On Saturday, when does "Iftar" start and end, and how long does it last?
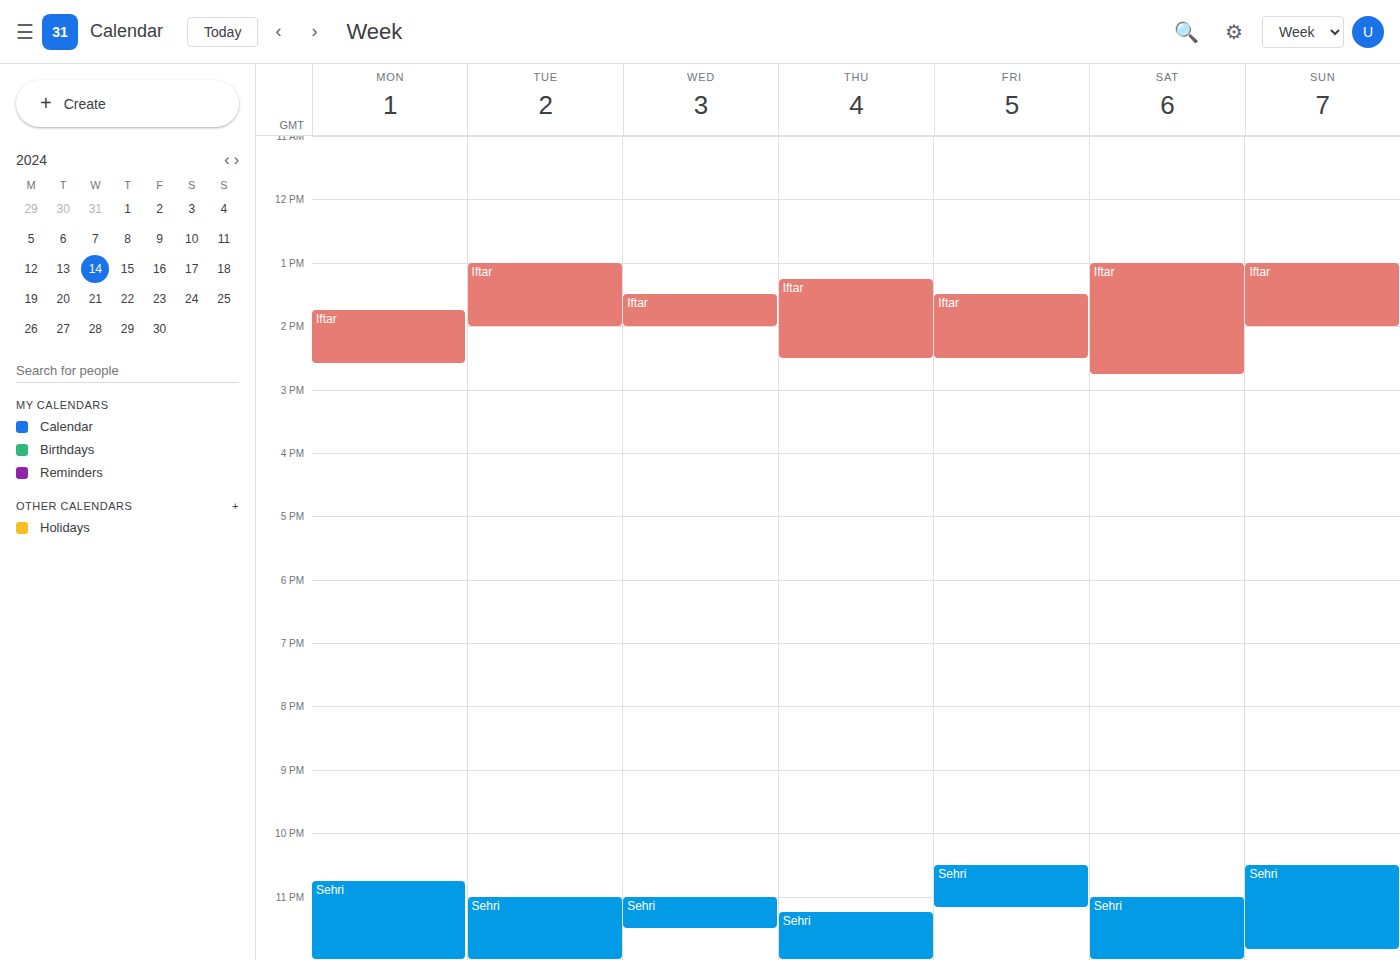
1:00 PM to 2:45 PM, 1 hour 45 minutes